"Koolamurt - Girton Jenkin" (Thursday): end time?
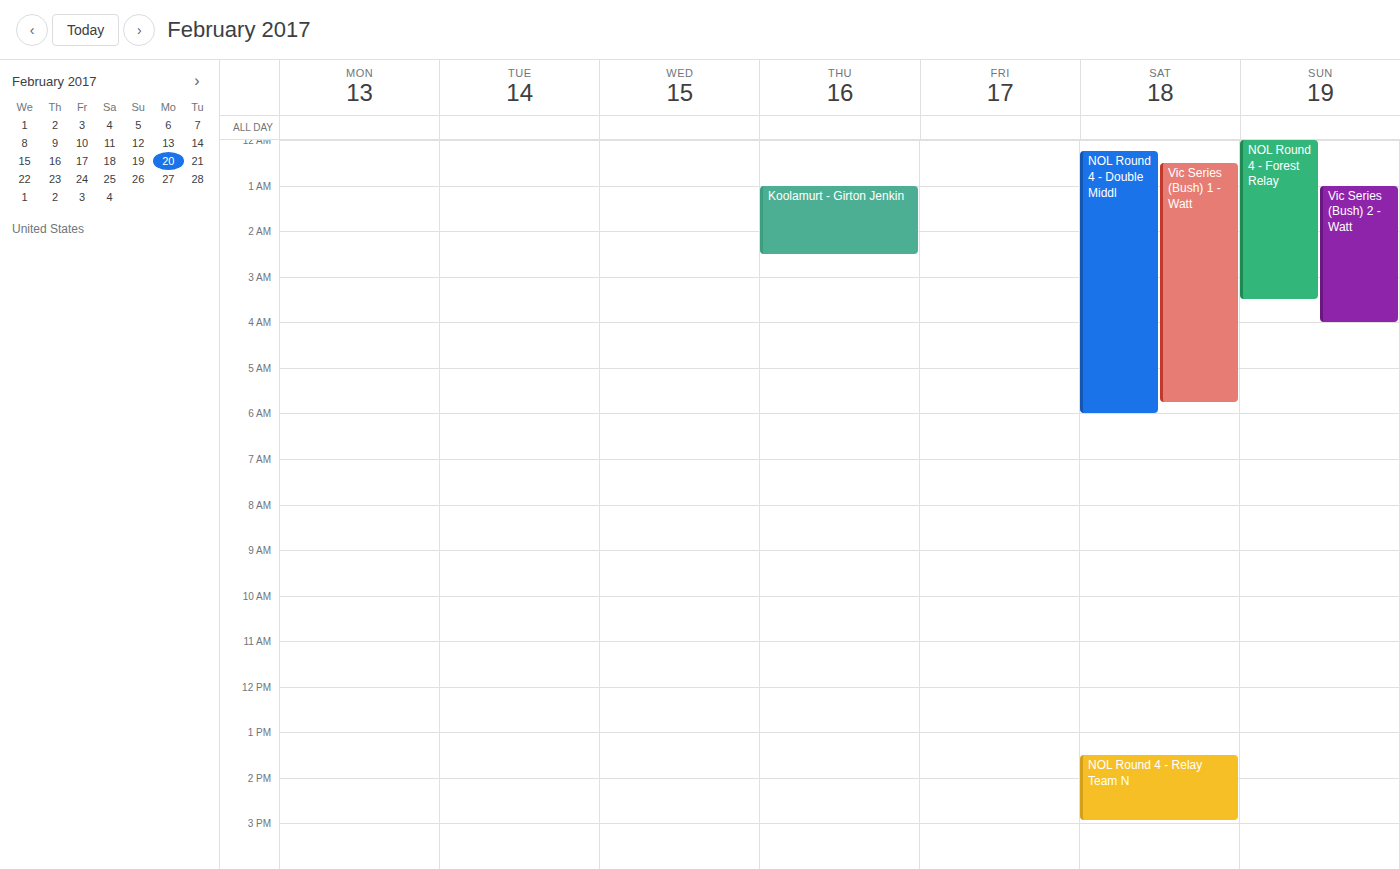
2:30 AM